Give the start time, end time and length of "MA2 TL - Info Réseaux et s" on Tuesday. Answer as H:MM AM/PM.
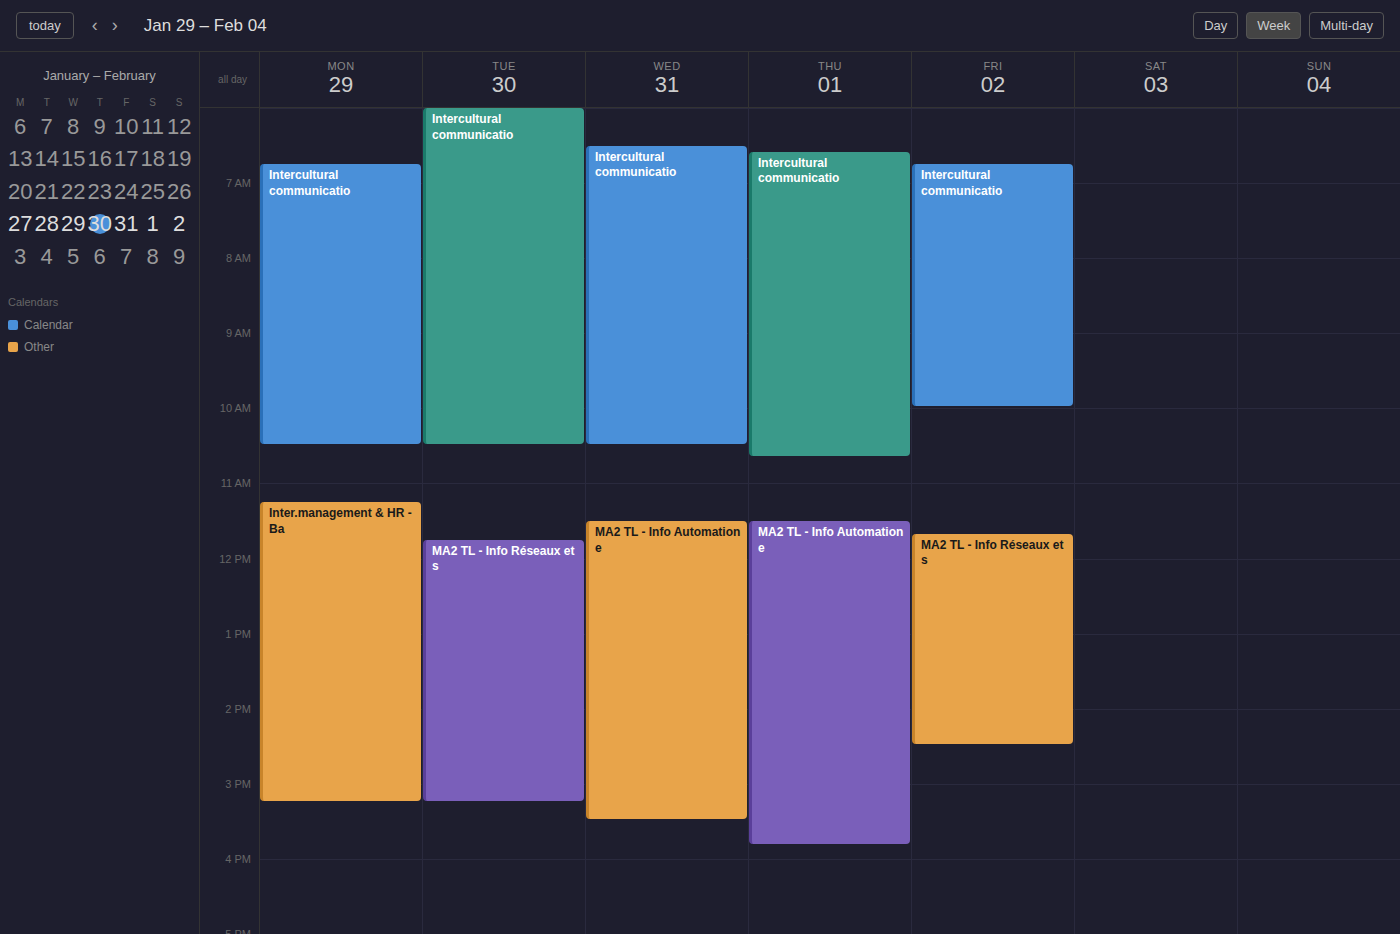
11:45 AM to 3:15 PM, 3 hours 30 minutes